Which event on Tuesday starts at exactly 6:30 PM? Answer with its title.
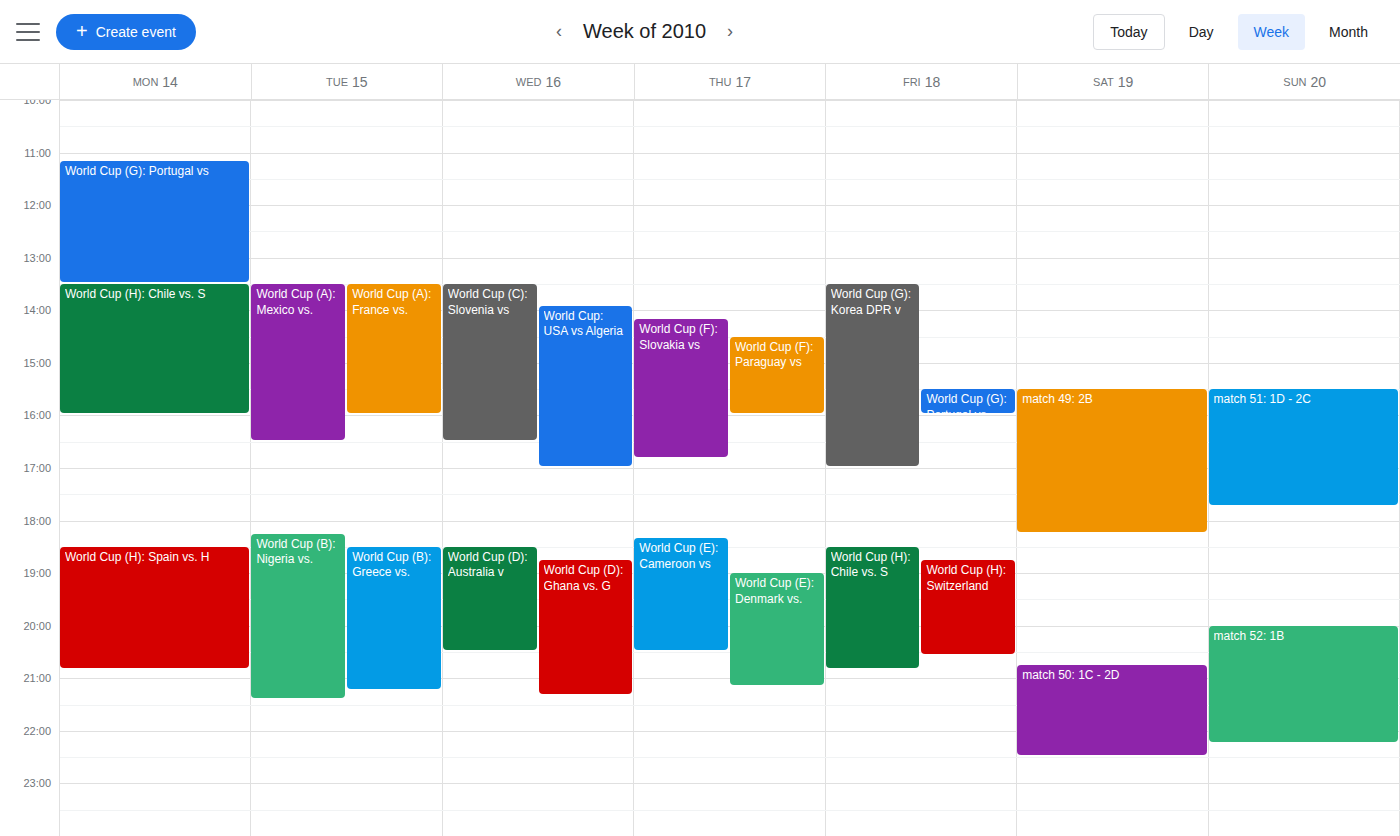
"World Cup (B): Greece vs."